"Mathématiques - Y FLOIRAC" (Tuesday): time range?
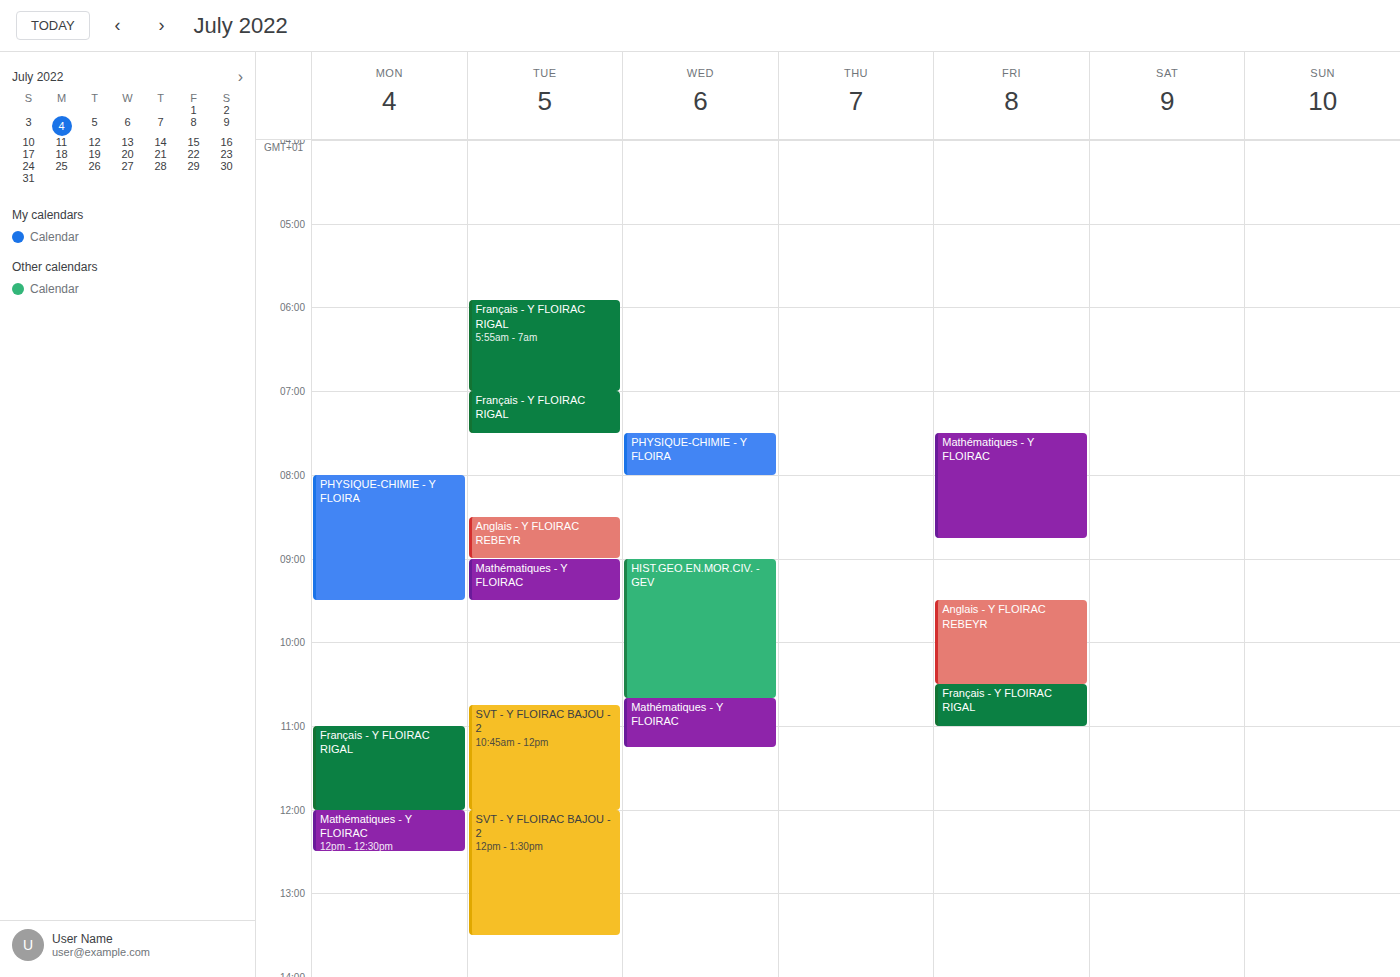
9:00 AM to 9:30 AM